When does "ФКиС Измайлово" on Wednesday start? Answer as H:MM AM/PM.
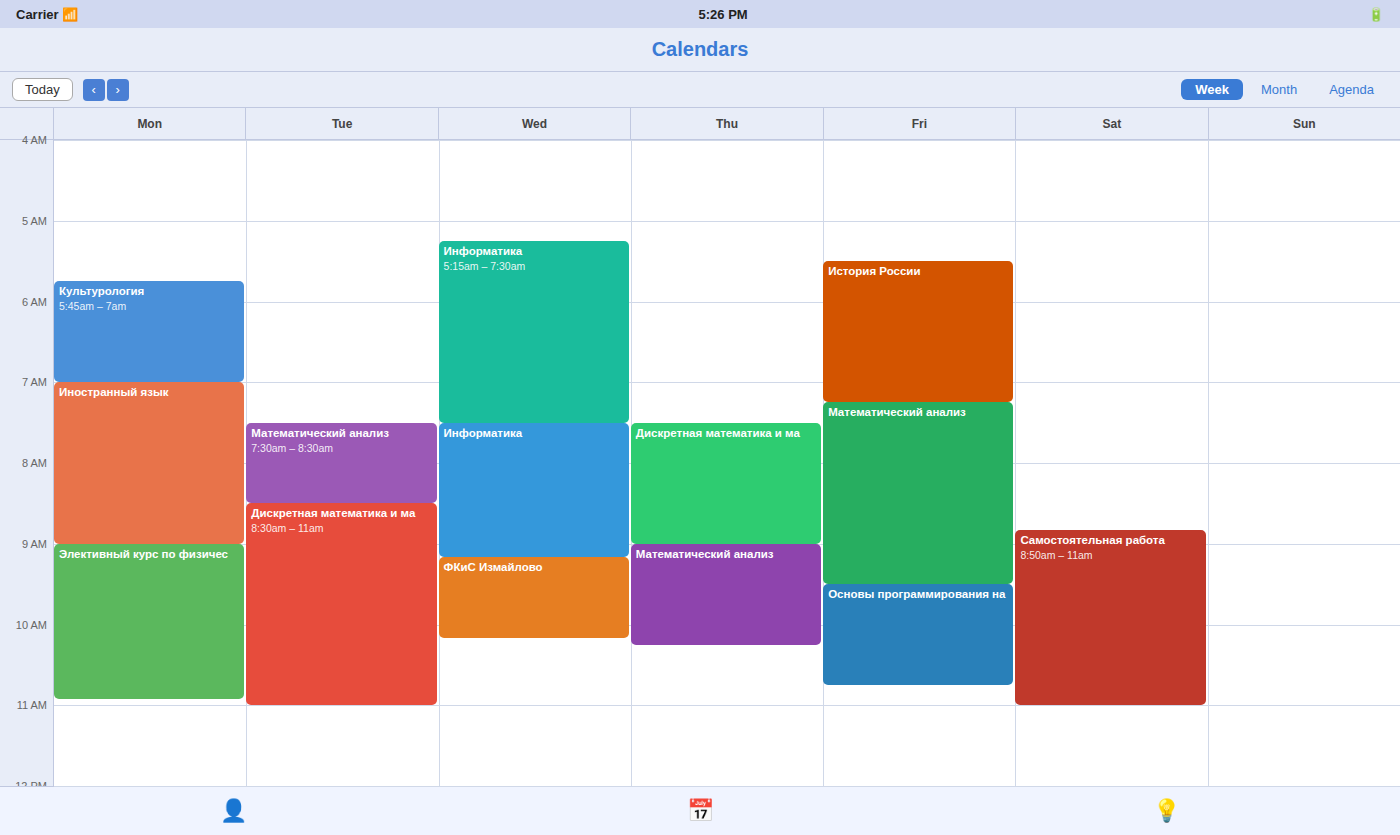
9:10 AM